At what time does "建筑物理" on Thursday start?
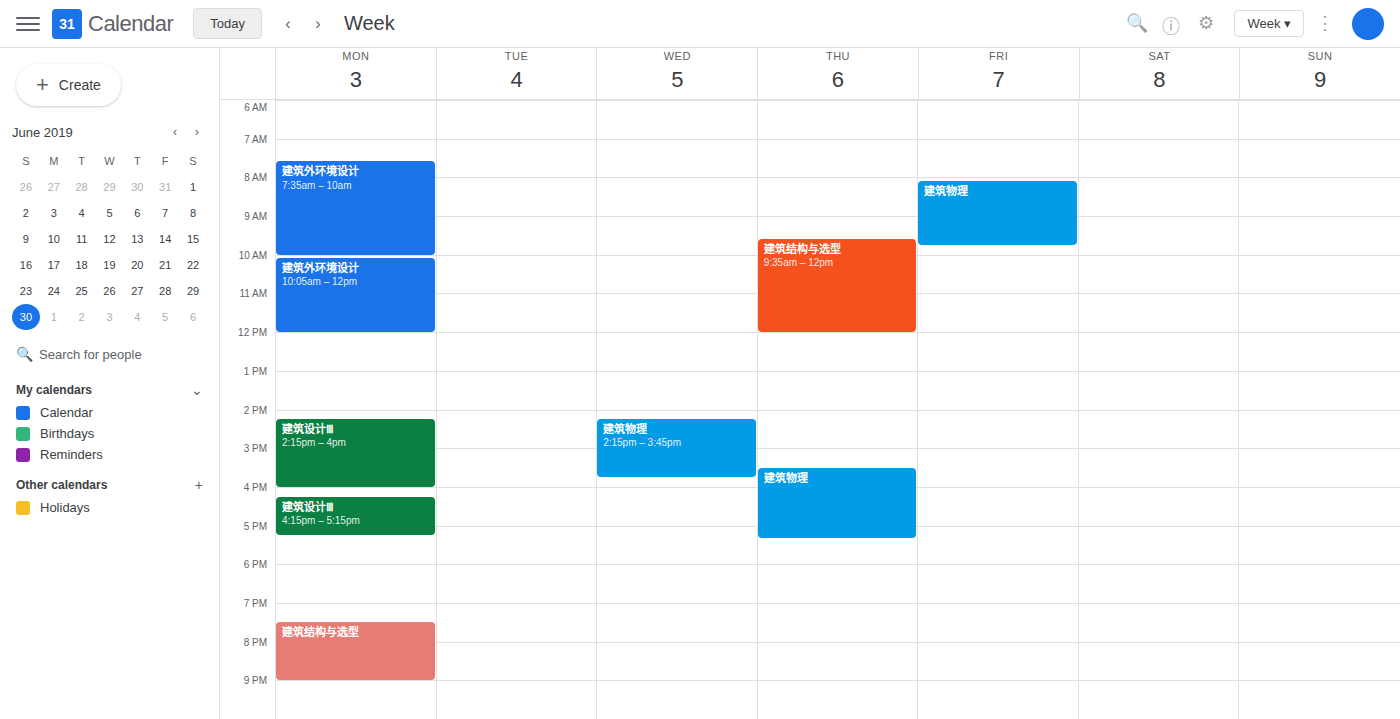
3:30 PM